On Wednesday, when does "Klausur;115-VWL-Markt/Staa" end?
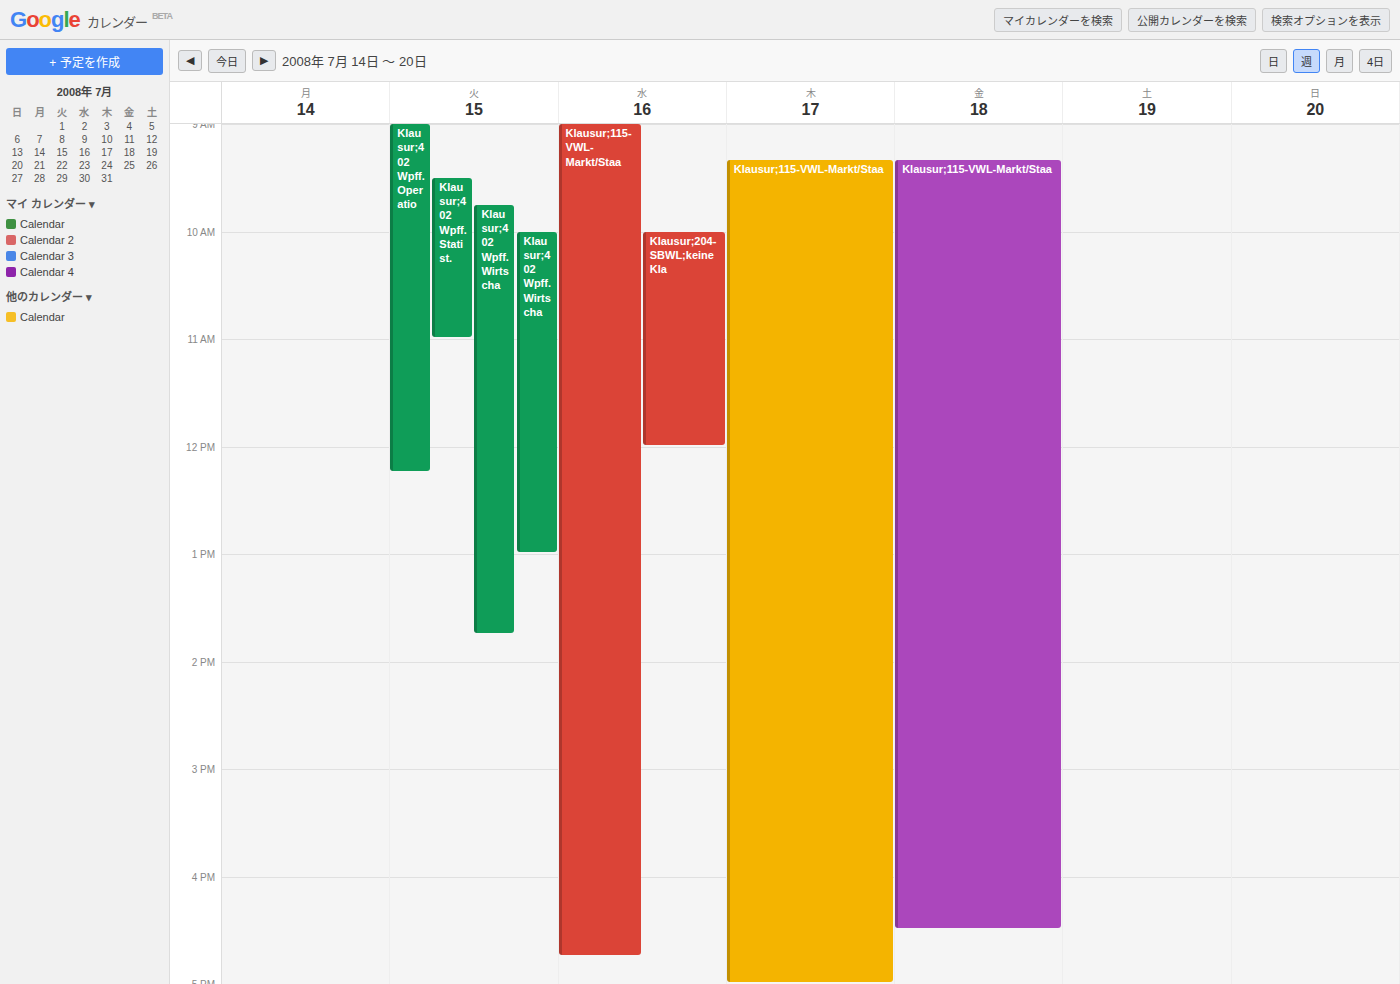
4:45 PM